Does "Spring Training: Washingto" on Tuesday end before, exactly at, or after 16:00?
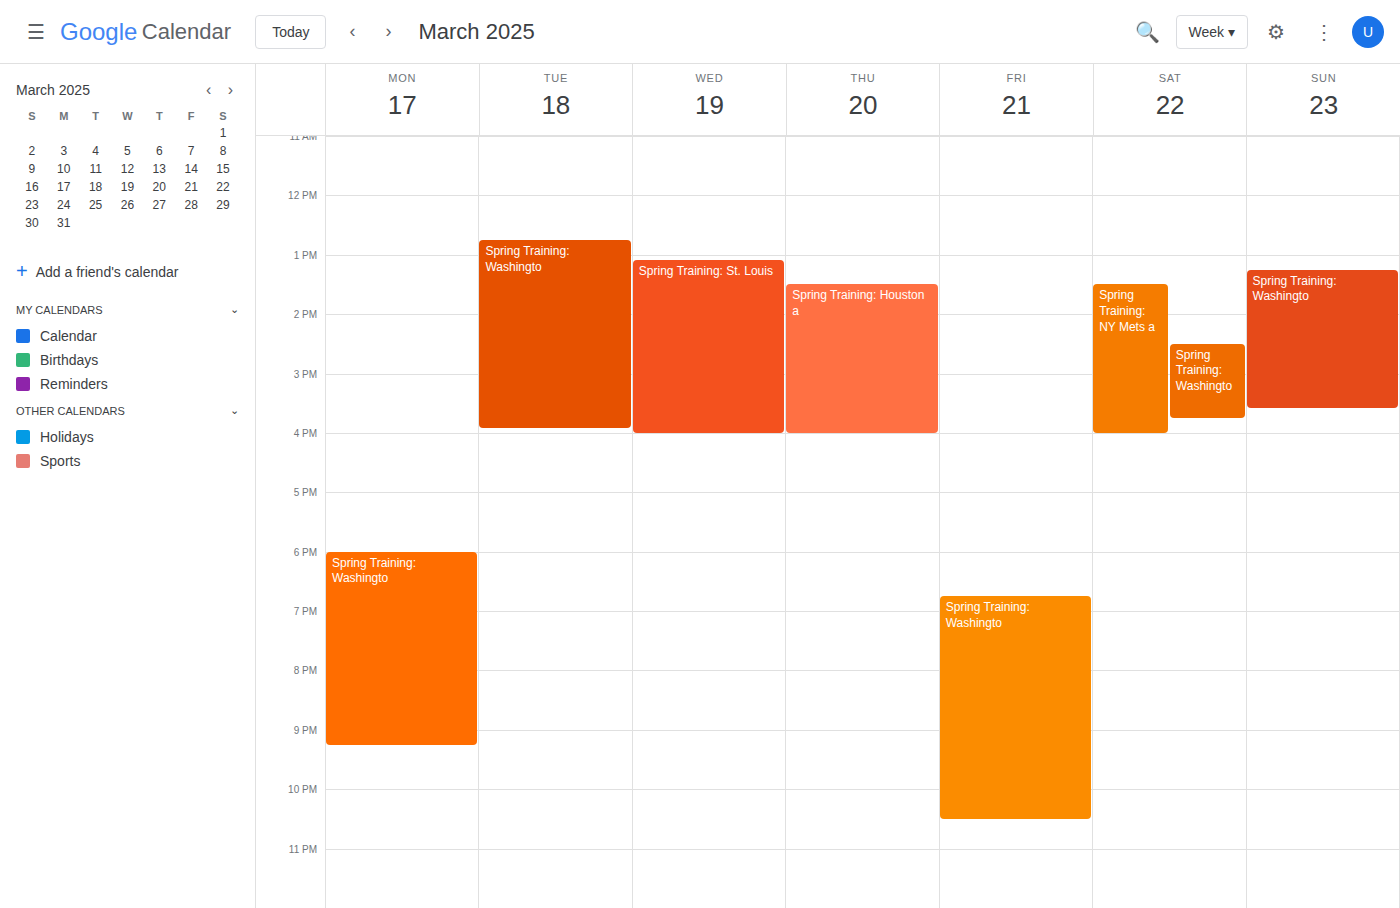
15:55 -- before 16:00, 5 minutes above the 16:00 line.